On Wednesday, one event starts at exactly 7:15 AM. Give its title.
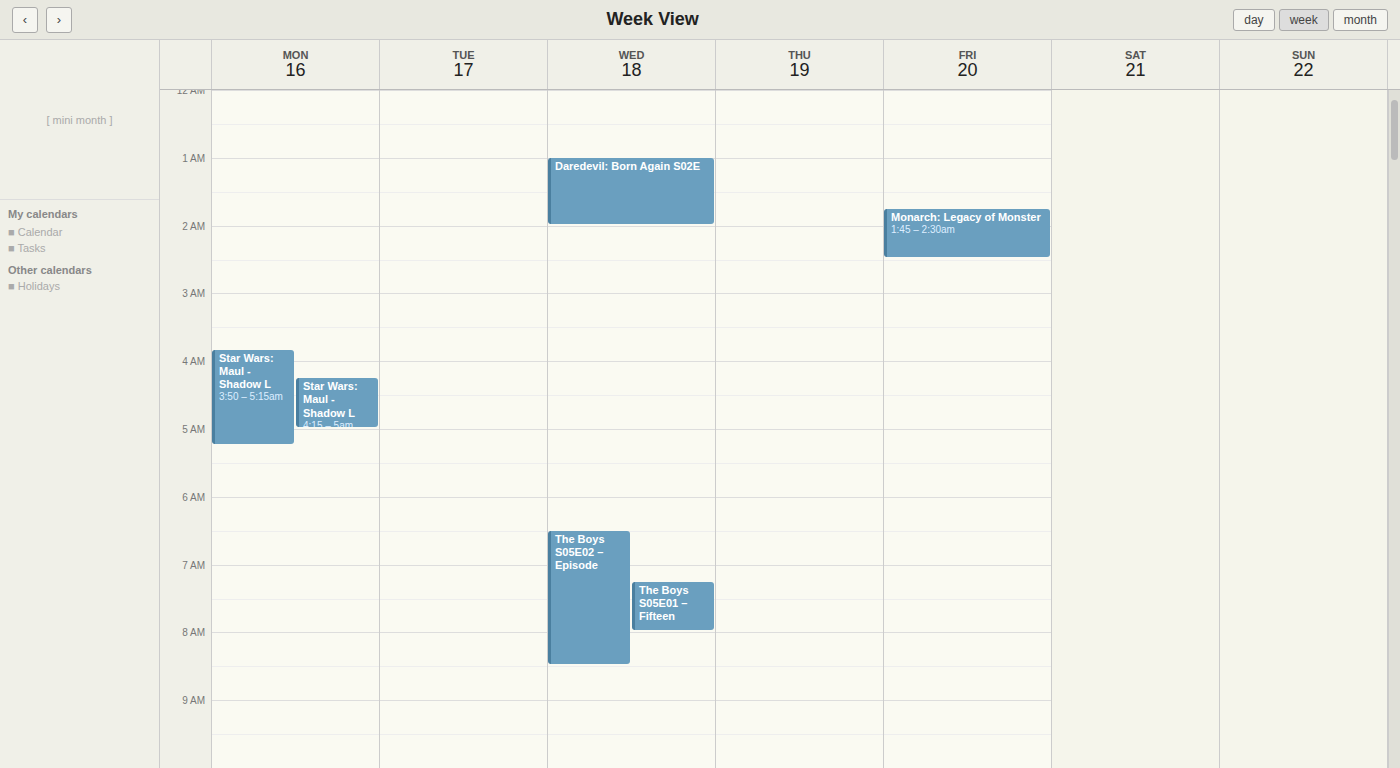
"The Boys S05E01 – Fifteen"